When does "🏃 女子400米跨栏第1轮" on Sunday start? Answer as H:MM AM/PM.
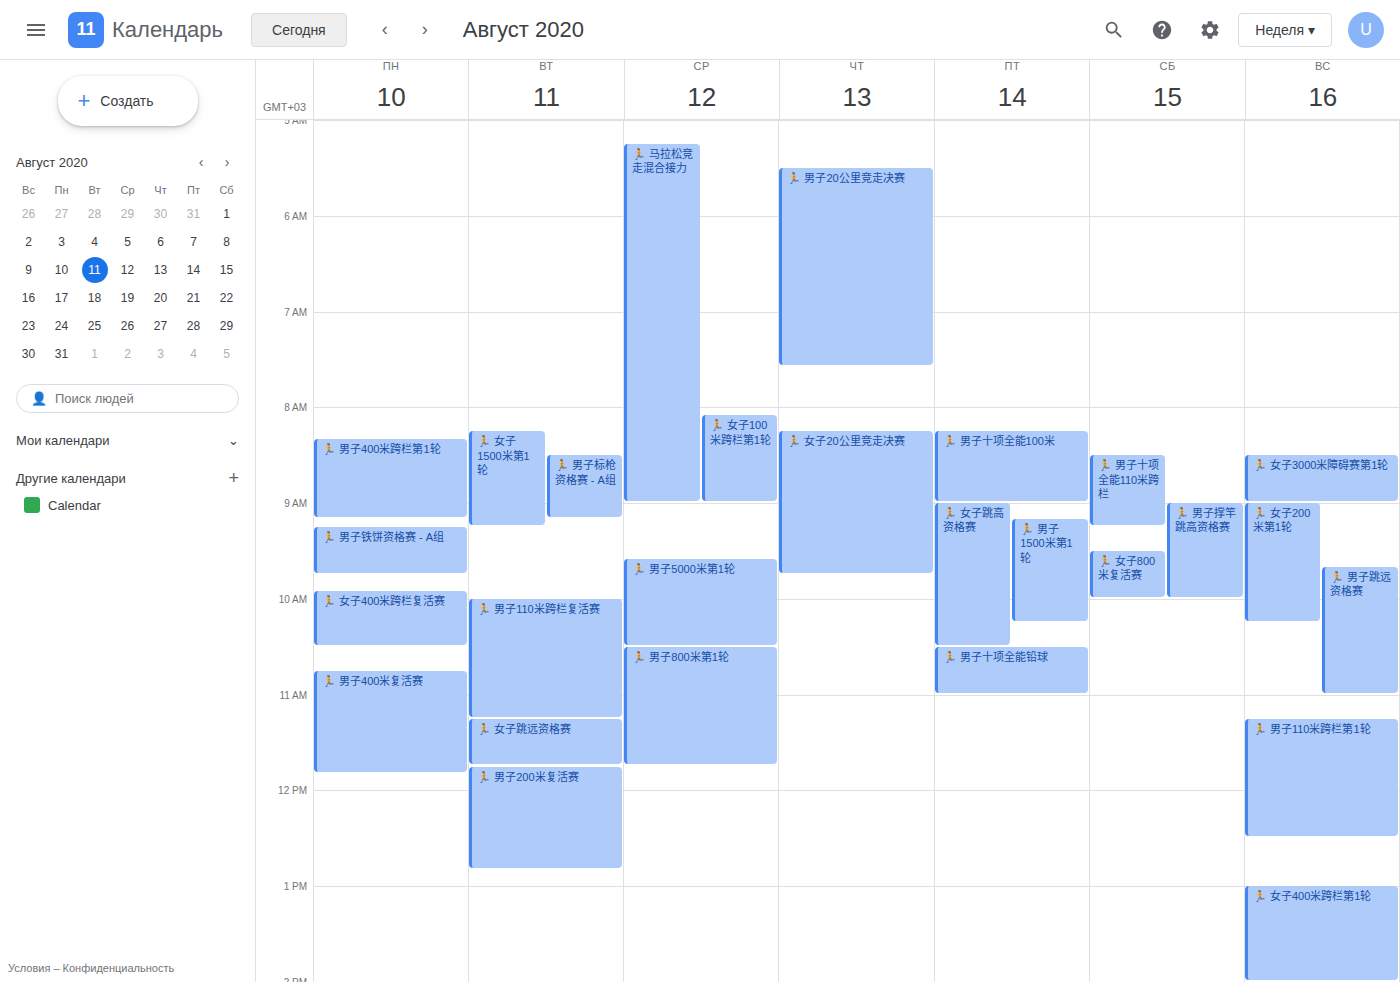
1:00 PM